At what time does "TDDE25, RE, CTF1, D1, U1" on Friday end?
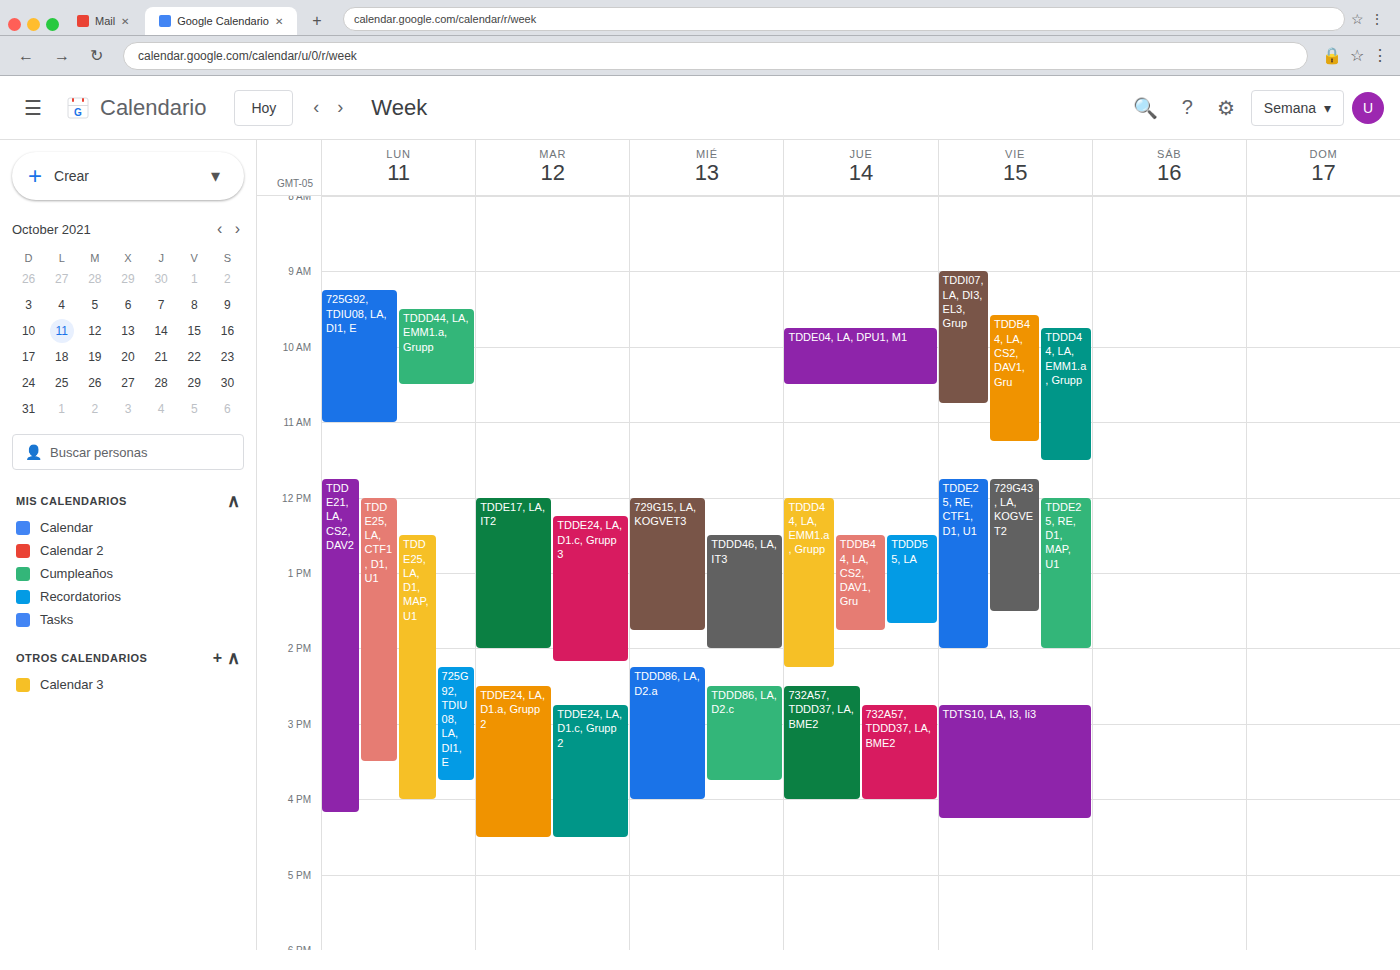
2:00 PM